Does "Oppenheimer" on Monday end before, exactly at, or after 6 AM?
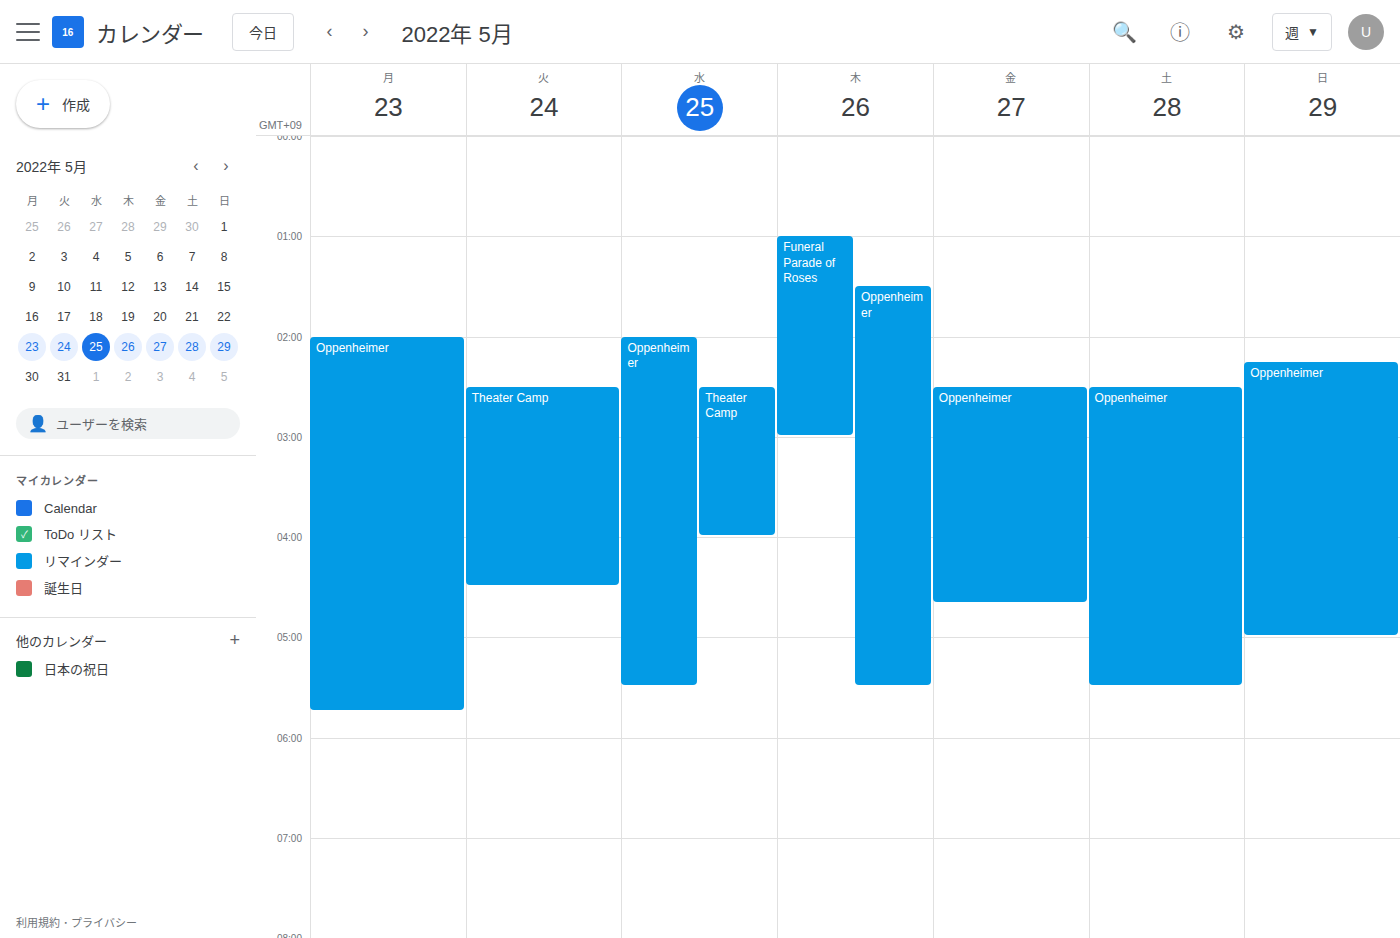
5:45 AM -- before 6 AM, 15 minutes above the 6 AM line.